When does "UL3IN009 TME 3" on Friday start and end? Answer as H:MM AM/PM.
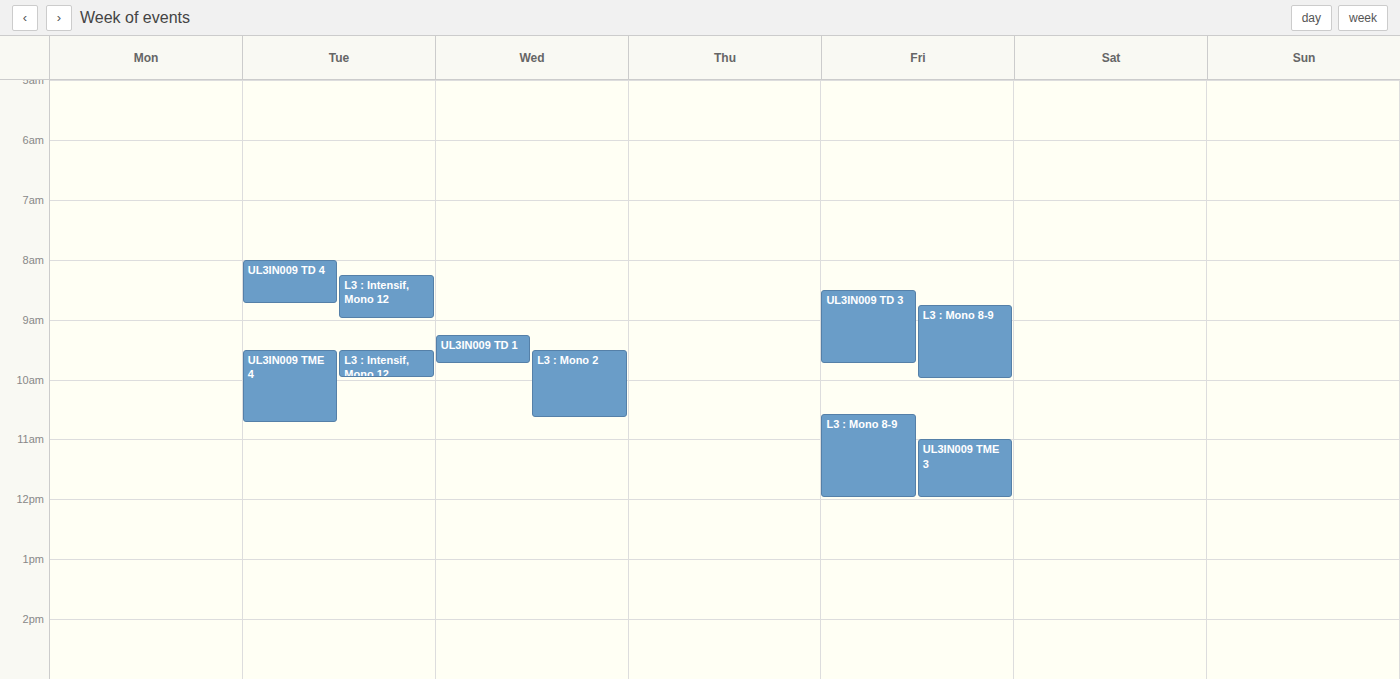
11:00 AM to 12:00 PM